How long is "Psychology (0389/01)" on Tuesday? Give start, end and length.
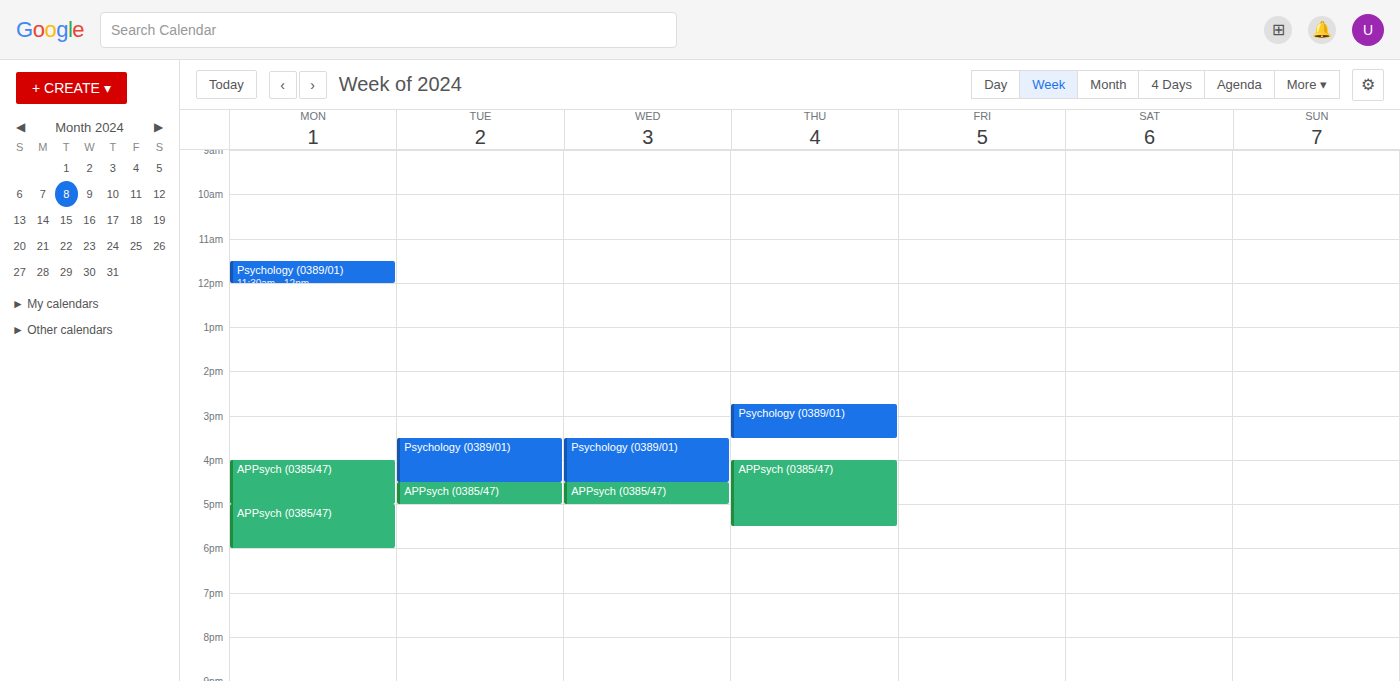
3:30 PM to 4:30 PM, 1 hour